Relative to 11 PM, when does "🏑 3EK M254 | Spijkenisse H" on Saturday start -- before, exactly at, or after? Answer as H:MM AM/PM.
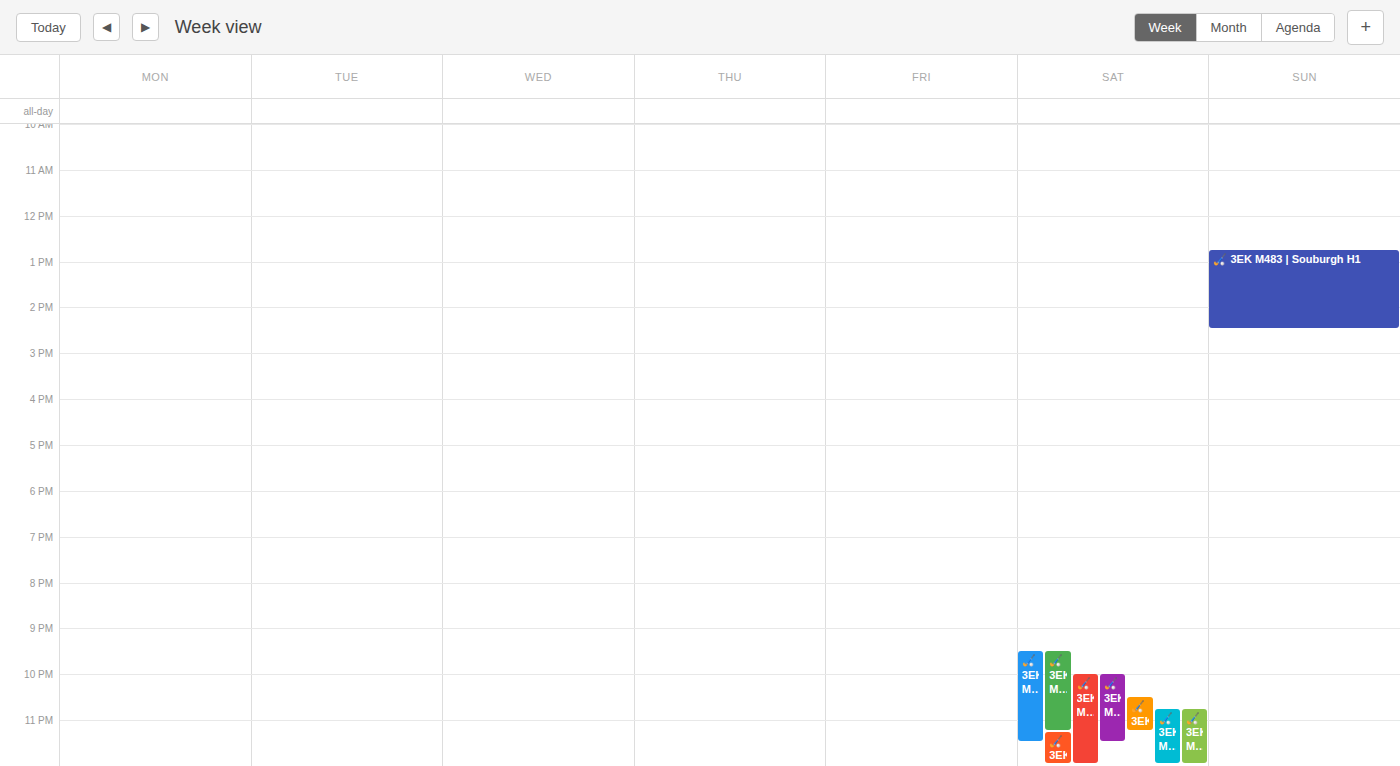
10:45 PM -- before 11 PM, 15 minutes above the 11 PM line.